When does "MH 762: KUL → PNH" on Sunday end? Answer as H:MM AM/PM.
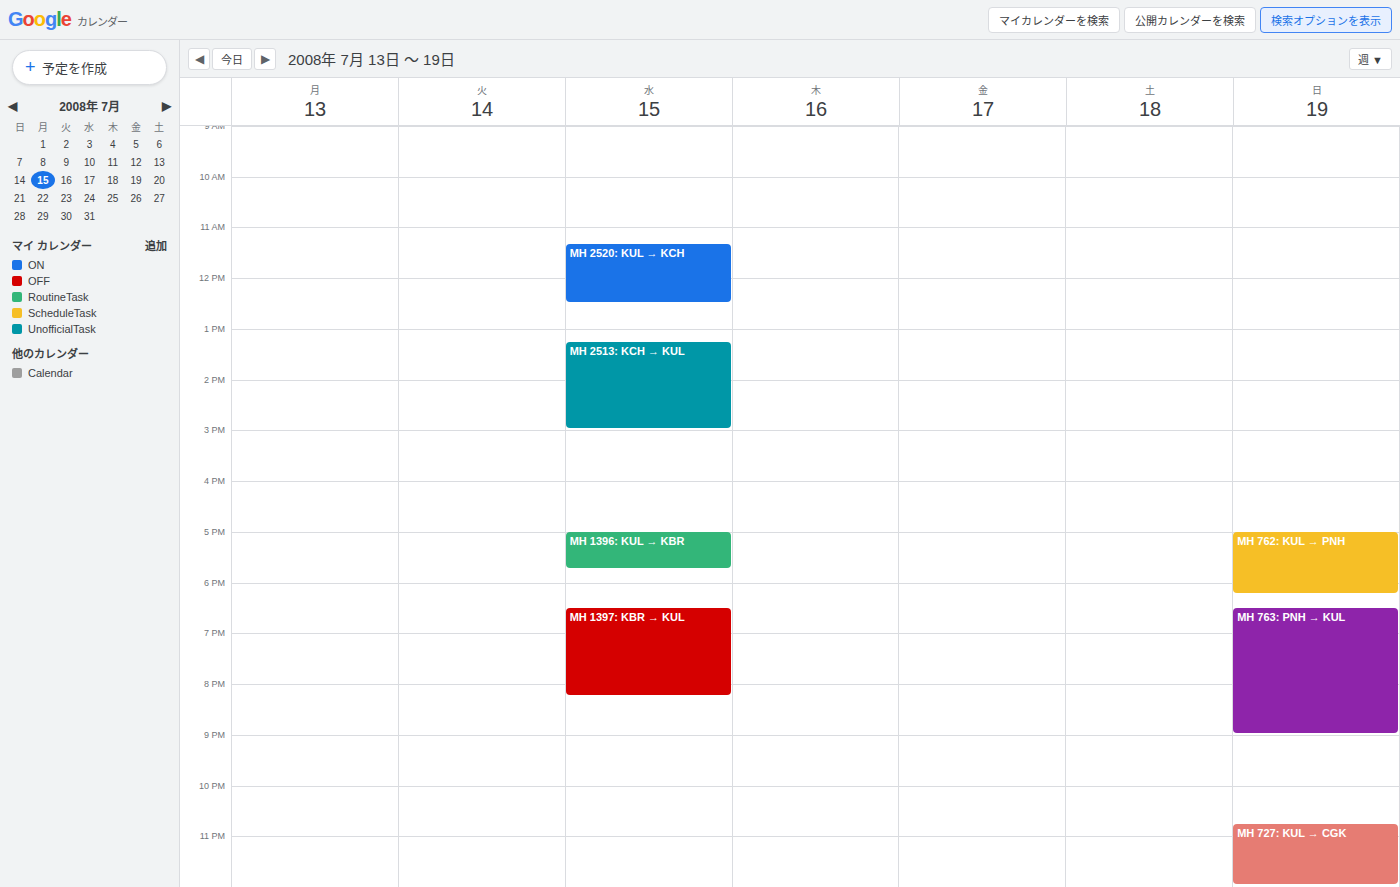
6:15 PM